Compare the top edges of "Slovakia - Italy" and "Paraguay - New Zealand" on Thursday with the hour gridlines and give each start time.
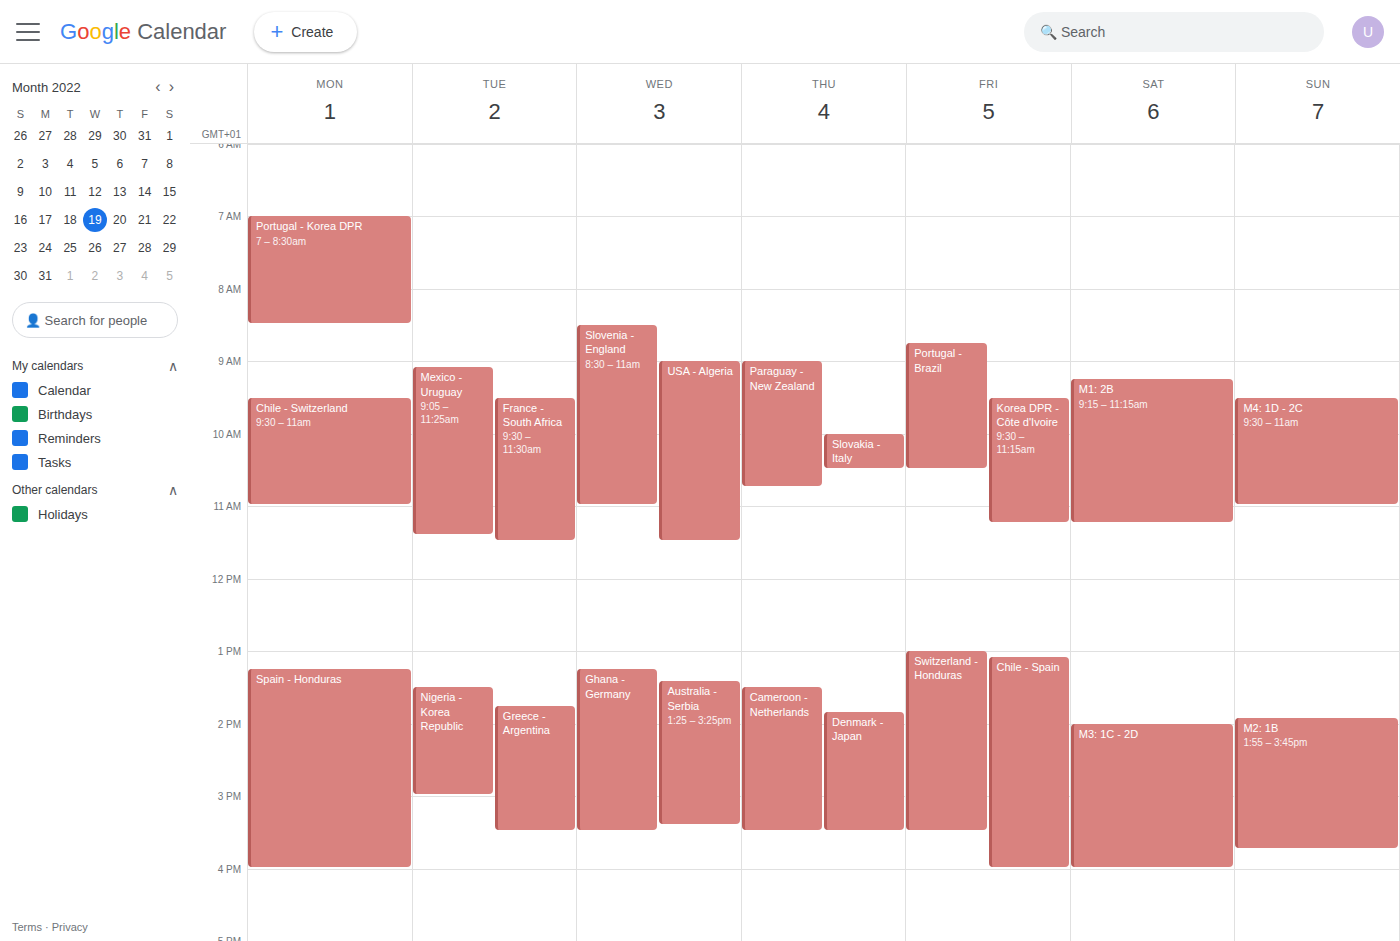
"Slovakia - Italy": 10:00 AM, exactly on the 10 AM line. "Paraguay - New Zealand": 9:00 AM, exactly on the 9 AM line.